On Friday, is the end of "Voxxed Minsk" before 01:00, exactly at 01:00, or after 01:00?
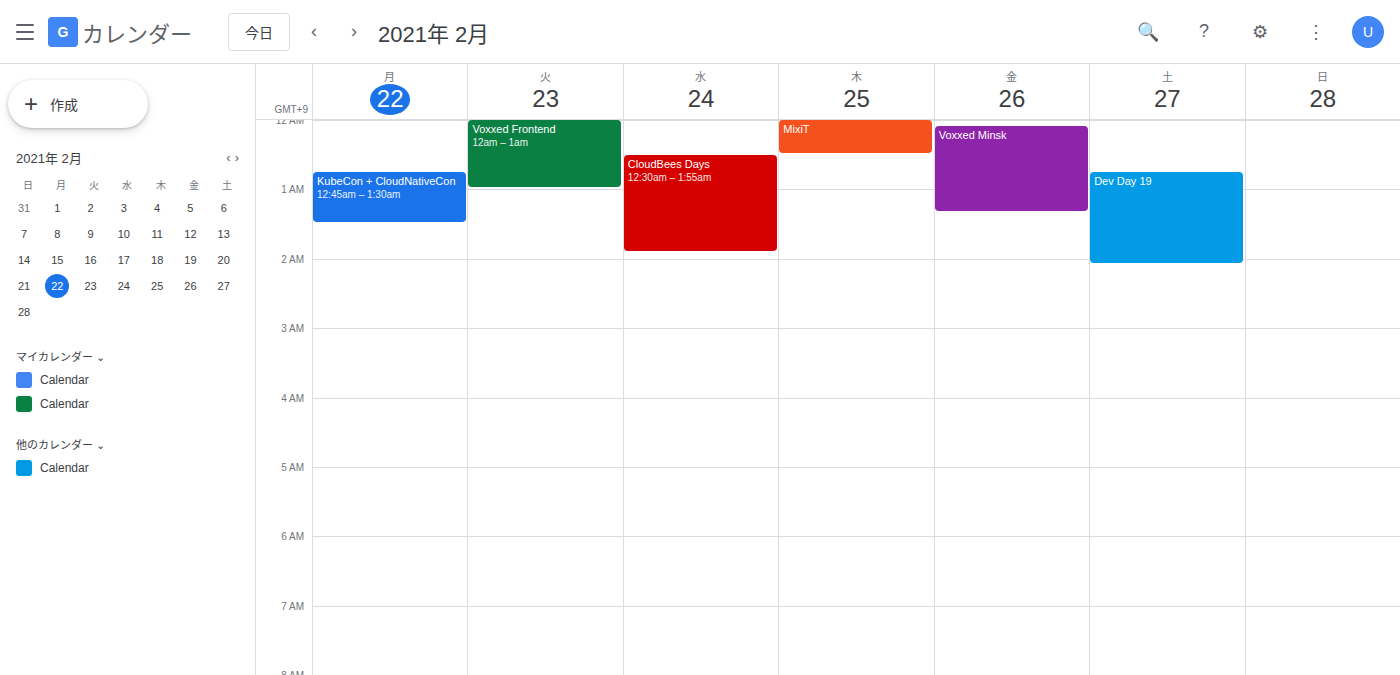
01:20 -- after 01:00, 20 minutes below the 01:00 line.